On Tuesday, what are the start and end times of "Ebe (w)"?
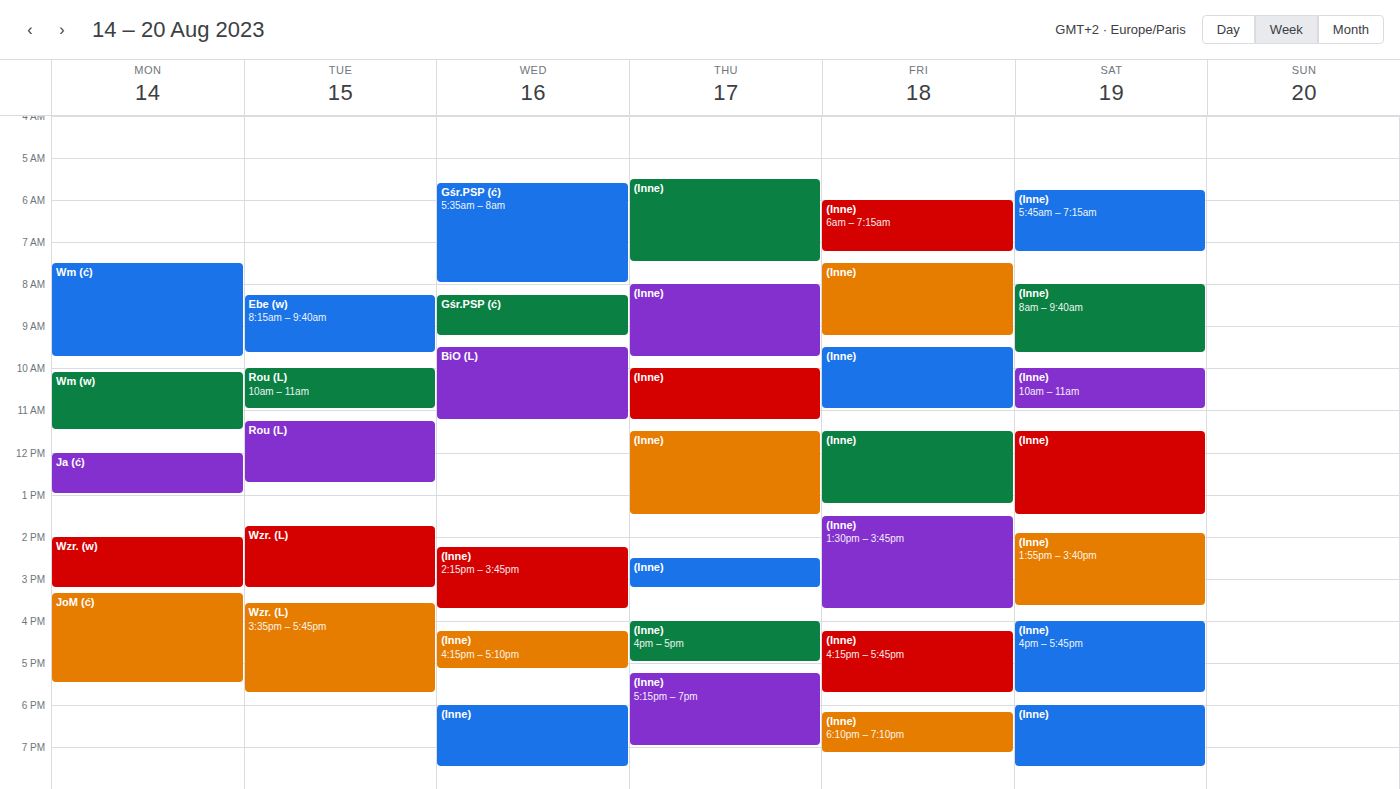
8:15 AM to 9:40 AM